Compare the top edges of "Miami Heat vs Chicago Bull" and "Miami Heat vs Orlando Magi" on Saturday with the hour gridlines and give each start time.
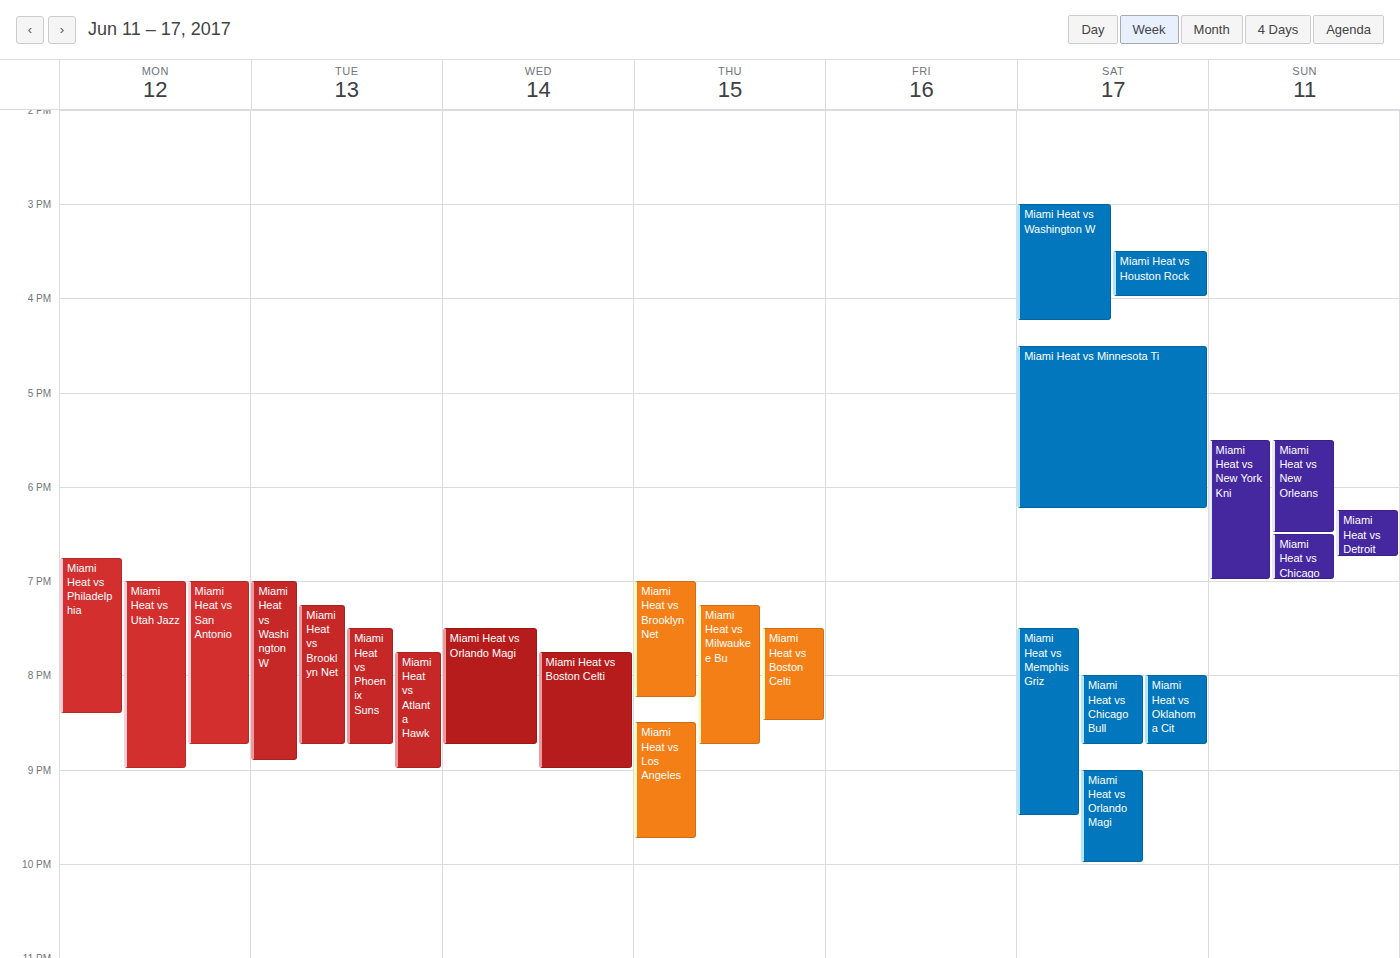
"Miami Heat vs Chicago Bull": 20:00, exactly on the 20:00 line. "Miami Heat vs Orlando Magi": 21:00, exactly on the 21:00 line.